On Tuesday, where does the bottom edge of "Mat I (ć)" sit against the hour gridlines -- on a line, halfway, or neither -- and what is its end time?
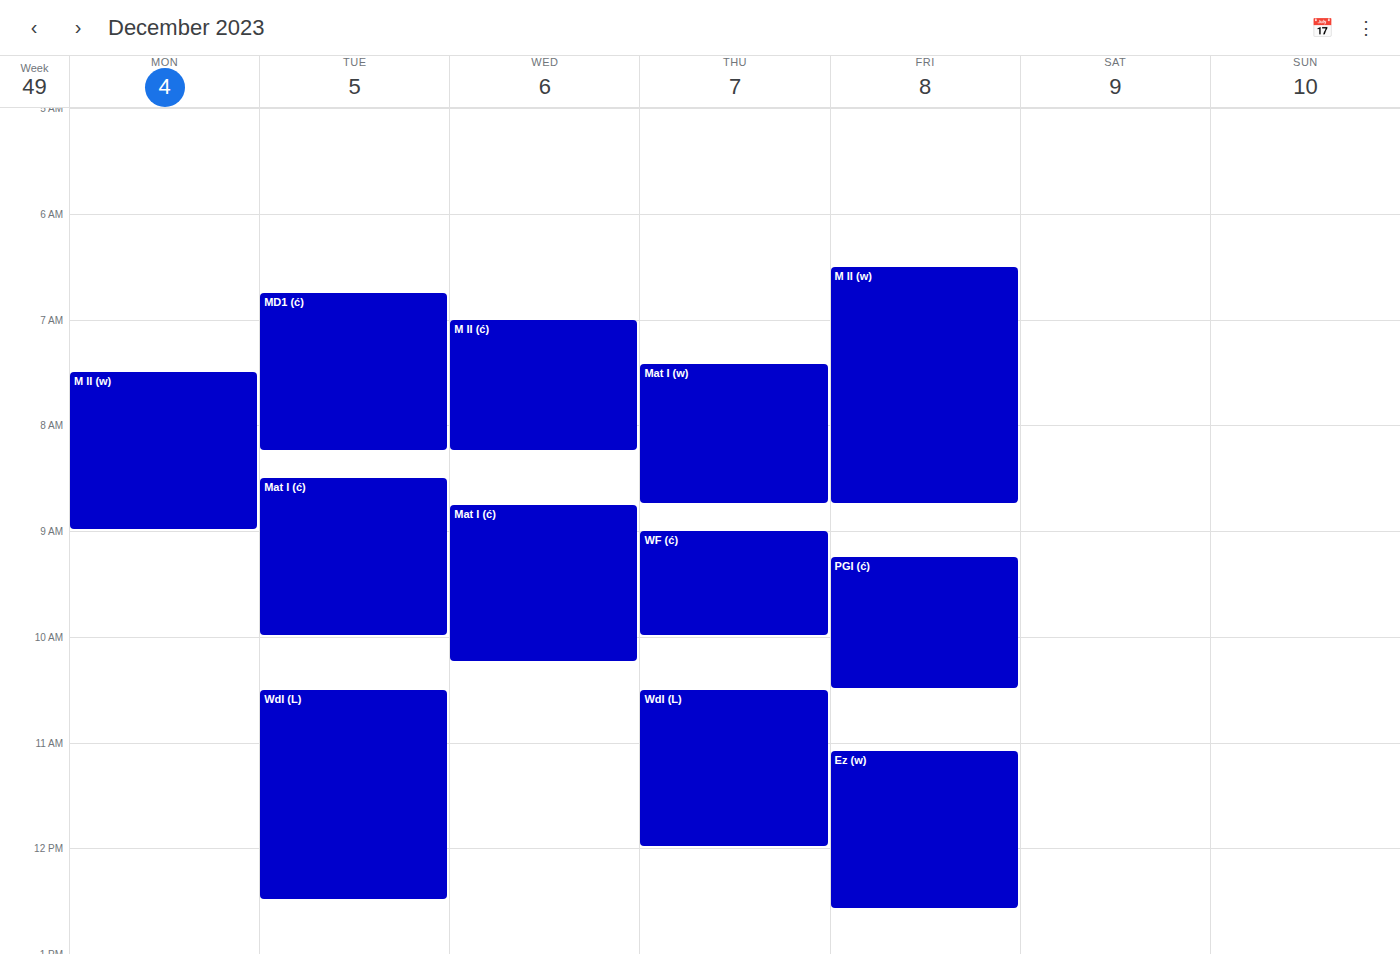
10:00 AM -- exactly on the 10 AM line.